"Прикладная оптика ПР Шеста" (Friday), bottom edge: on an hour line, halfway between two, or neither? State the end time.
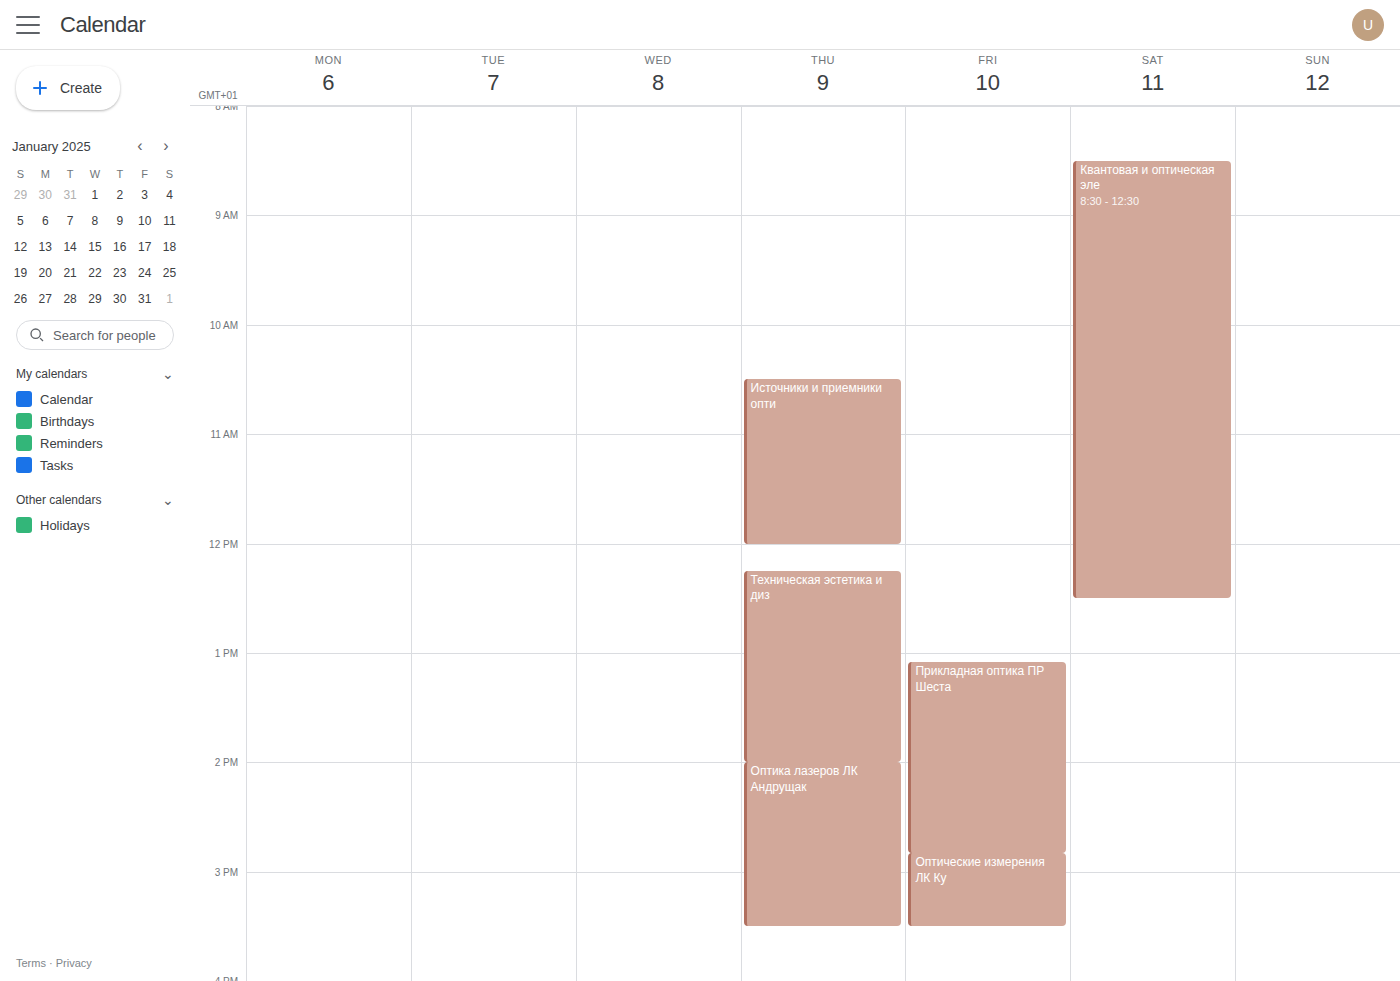
2:50 PM -- neither: 50 minutes below the 2 PM line and 10 minutes above the 3 PM line.